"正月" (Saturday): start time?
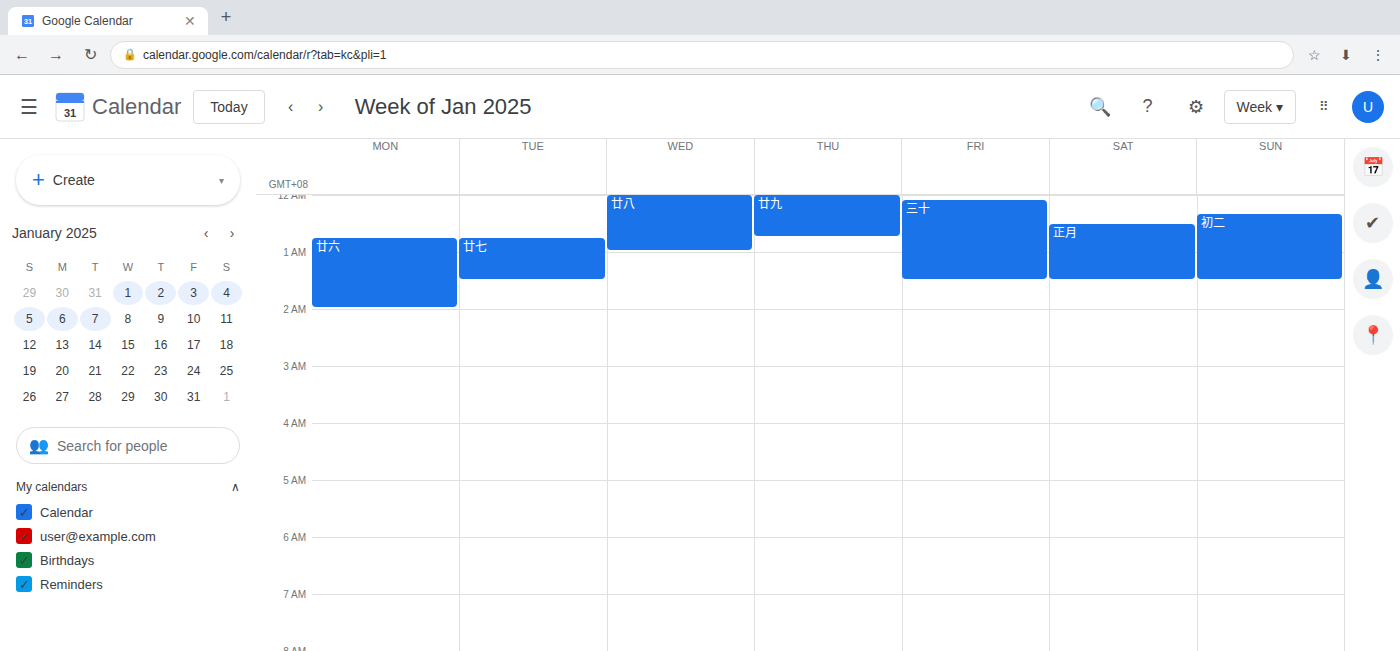
12:30 AM